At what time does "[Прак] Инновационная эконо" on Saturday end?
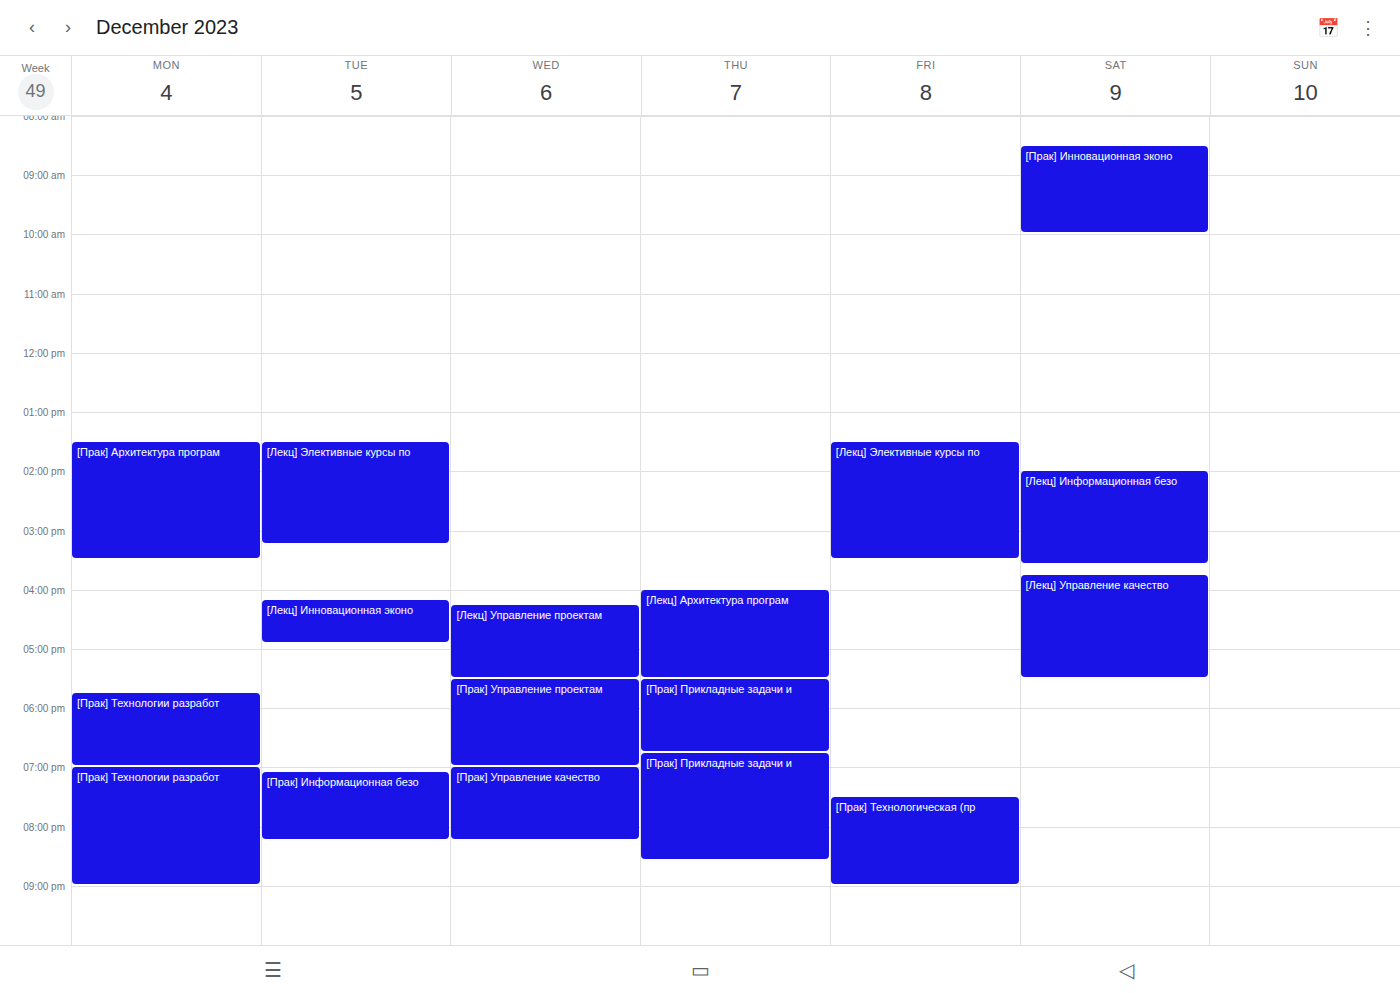
10:00 AM